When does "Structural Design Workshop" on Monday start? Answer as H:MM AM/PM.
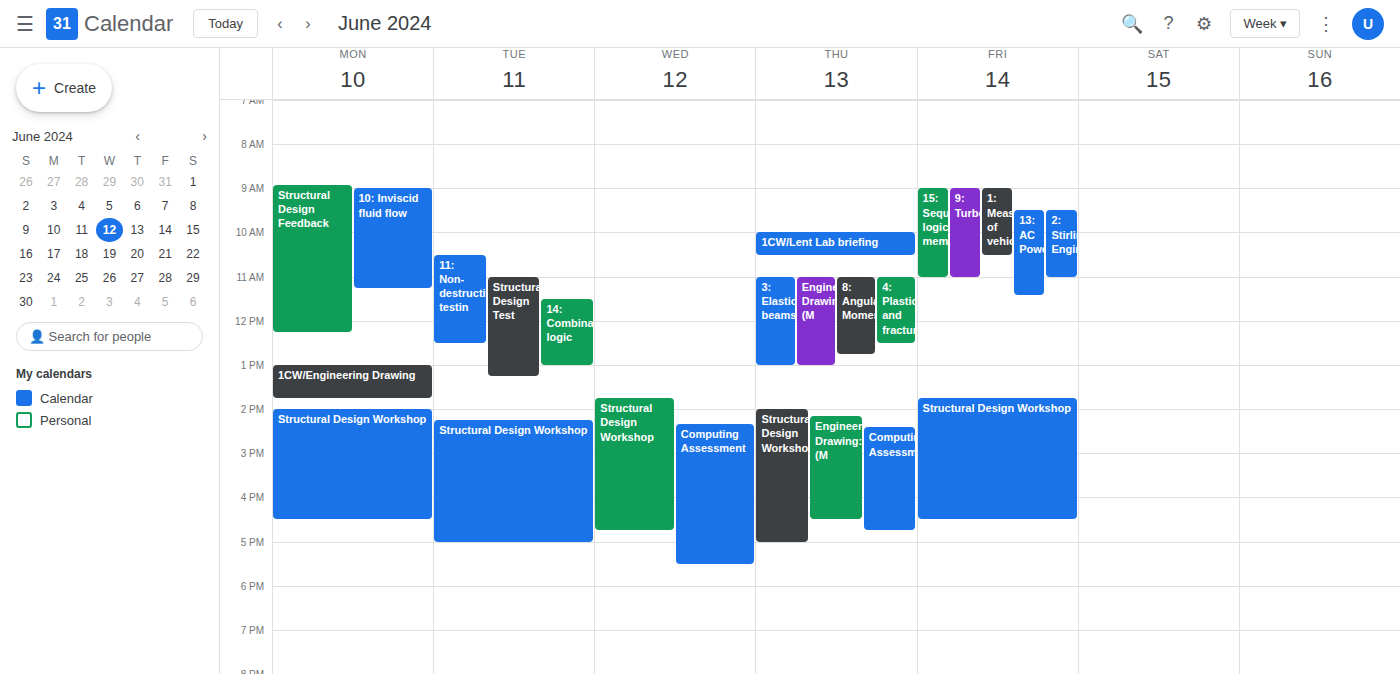
2:00 PM